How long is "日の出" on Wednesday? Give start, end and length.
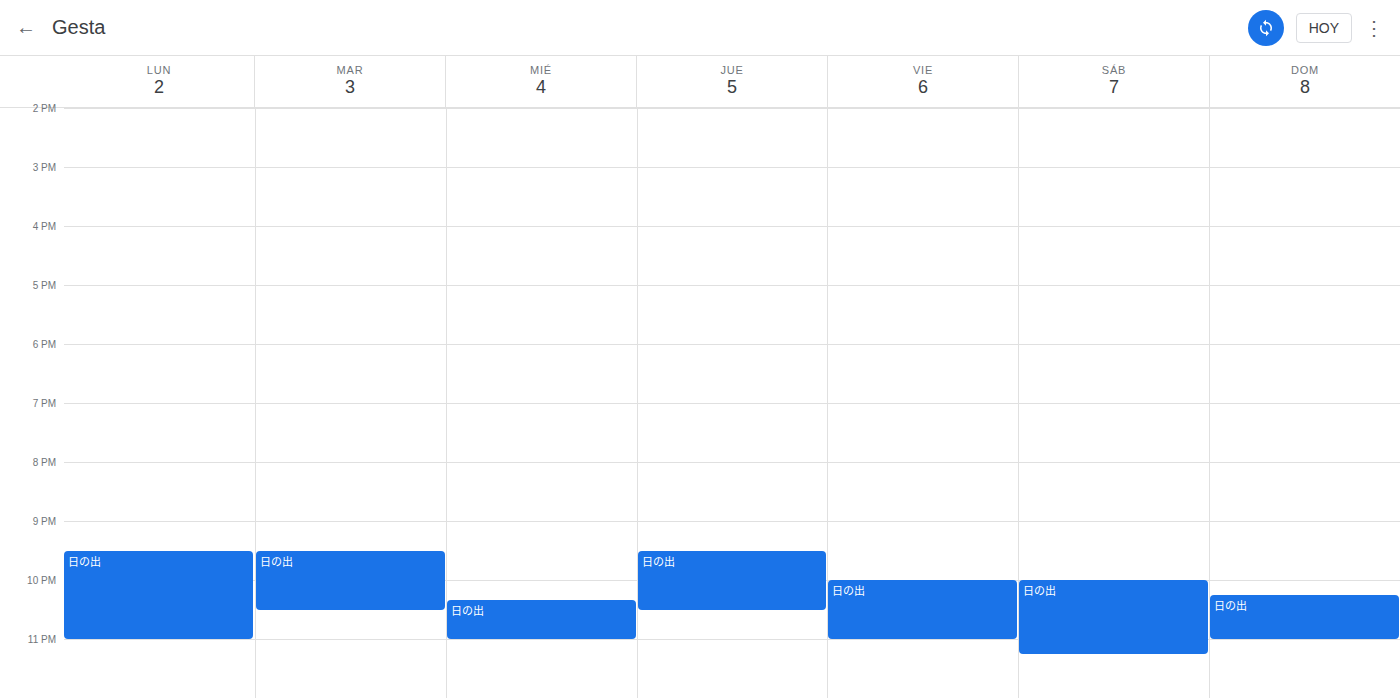
22:20 to 23:00, 40 minutes